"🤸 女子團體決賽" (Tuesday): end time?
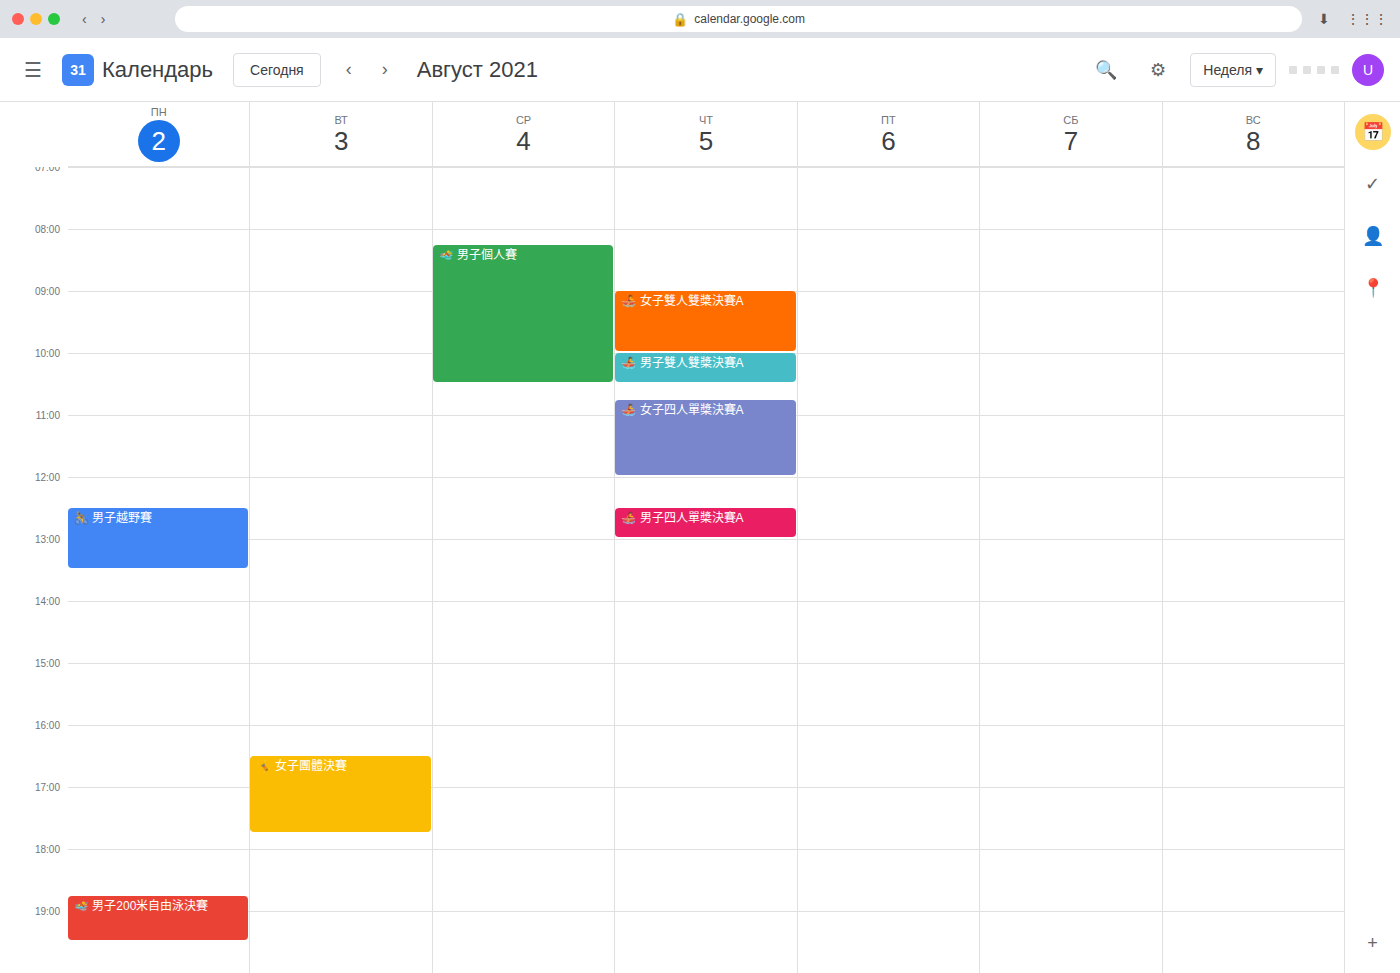
5:45 PM